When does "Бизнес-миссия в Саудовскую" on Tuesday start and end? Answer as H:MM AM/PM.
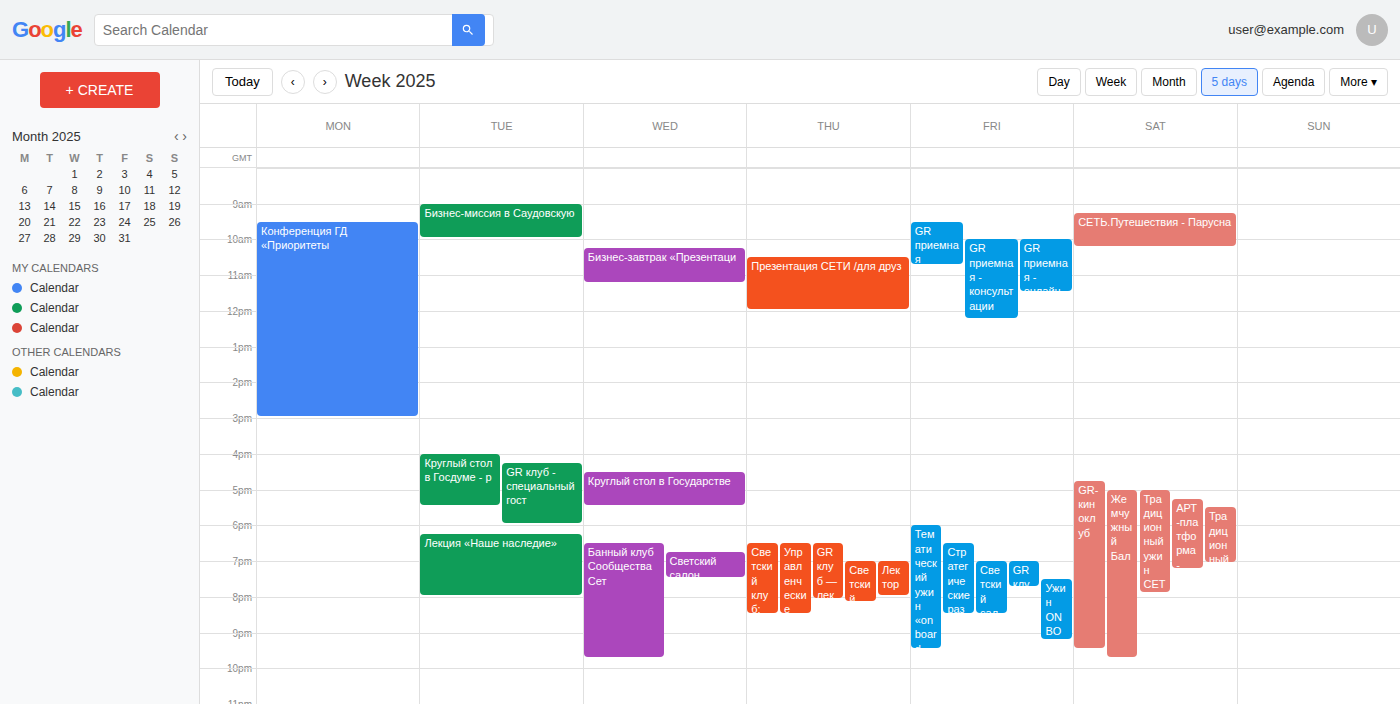
9:00 AM to 10:00 AM